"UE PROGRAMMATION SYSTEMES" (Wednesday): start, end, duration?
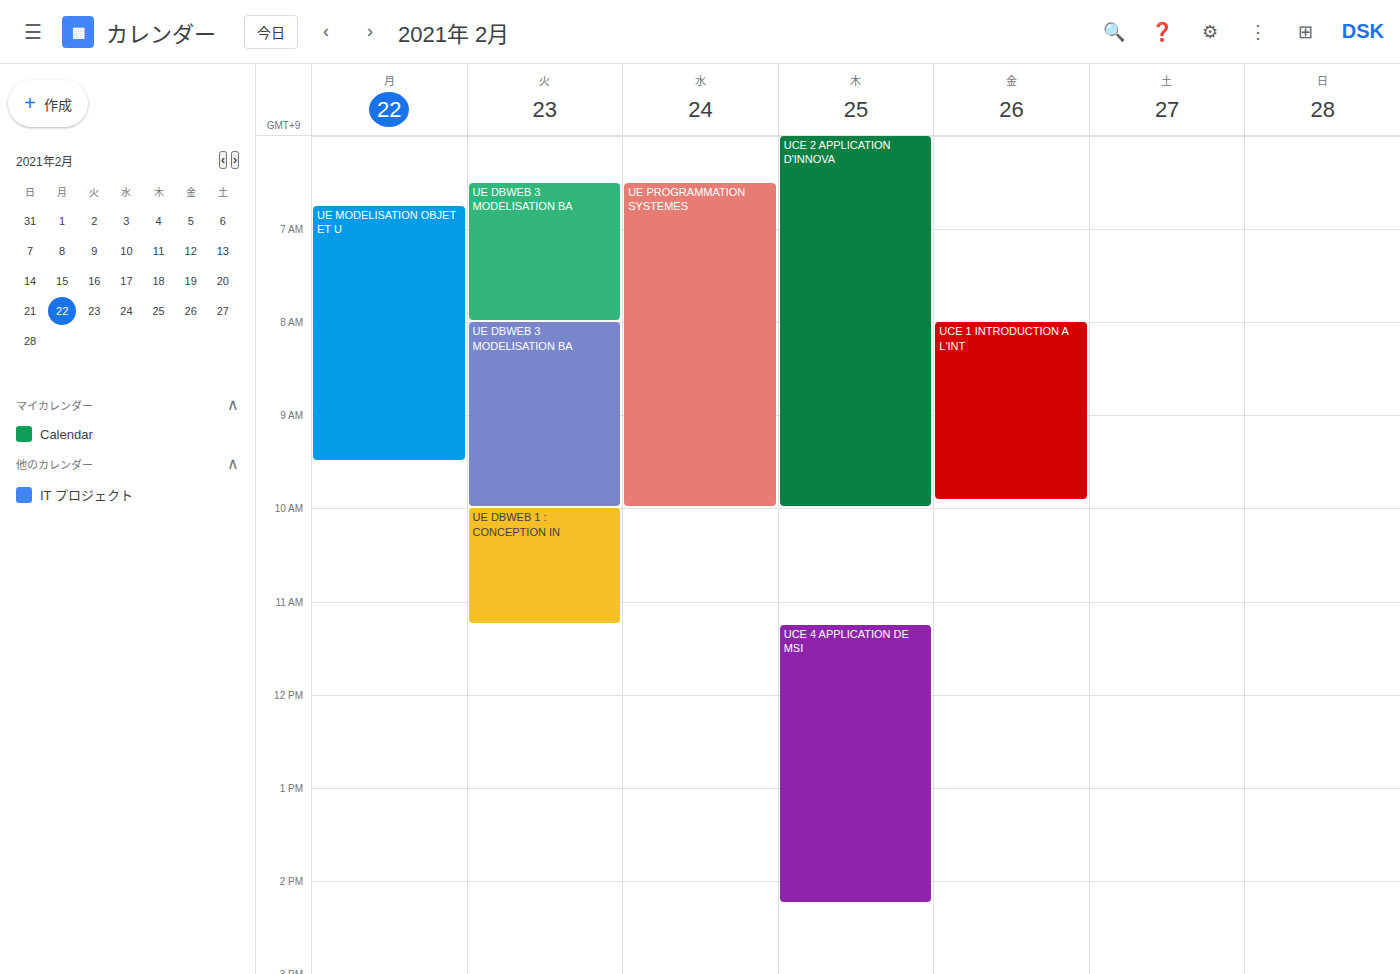
6:30 AM to 10:00 AM, 3 hours 30 minutes